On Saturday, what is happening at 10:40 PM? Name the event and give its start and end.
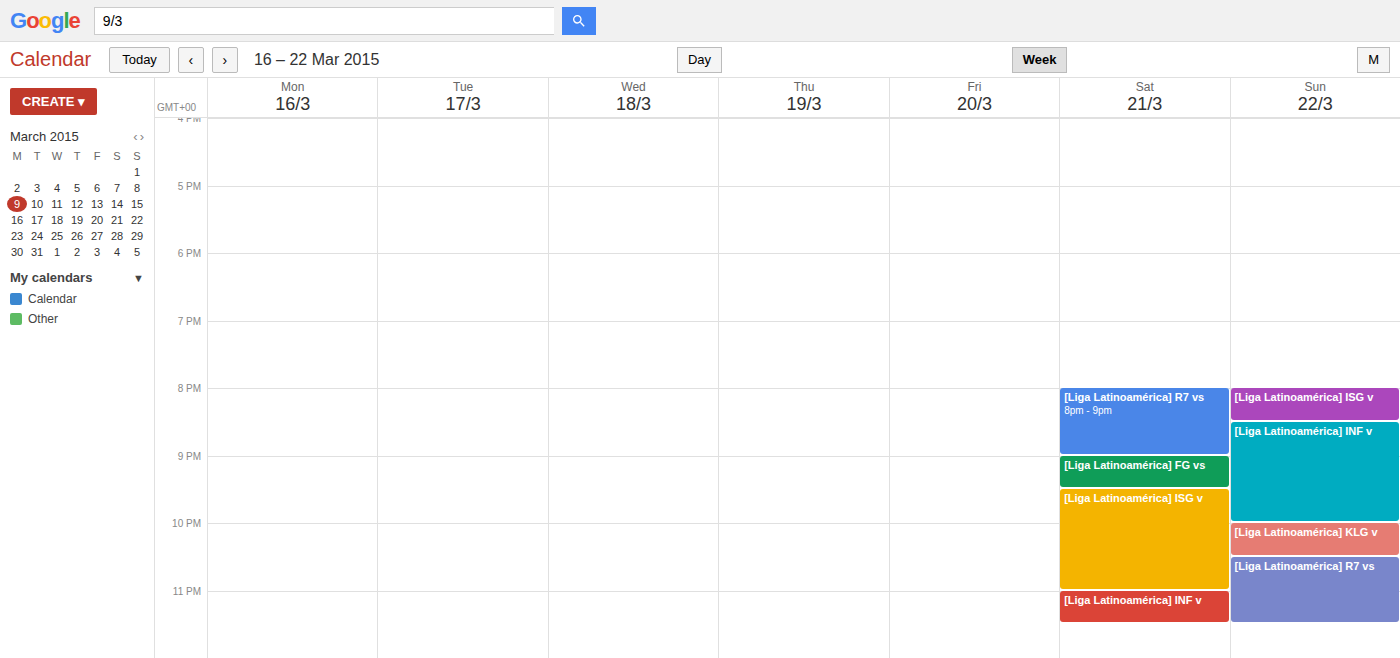
"[Liga Latinoamérica] ISG v", 9:30 PM to 11:00 PM